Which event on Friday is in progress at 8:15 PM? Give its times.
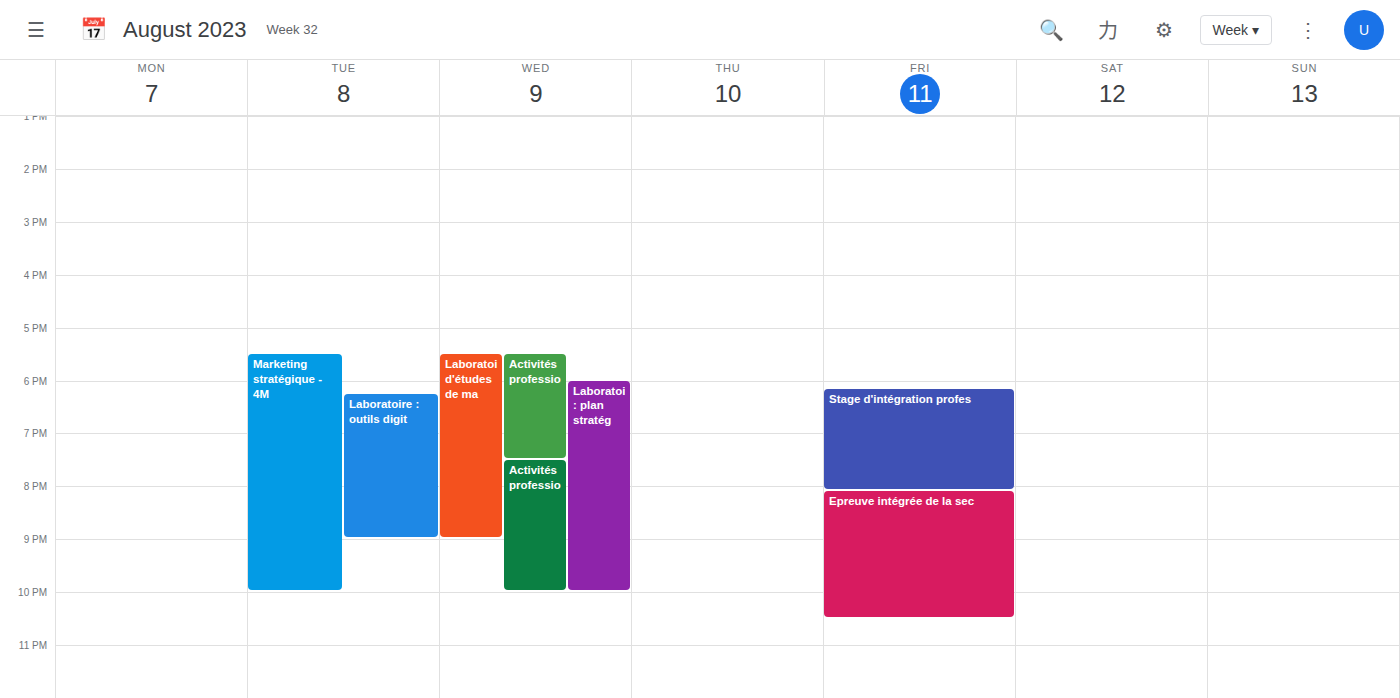
"Epreuve intégrée de la sec", 8:05 PM to 10:30 PM